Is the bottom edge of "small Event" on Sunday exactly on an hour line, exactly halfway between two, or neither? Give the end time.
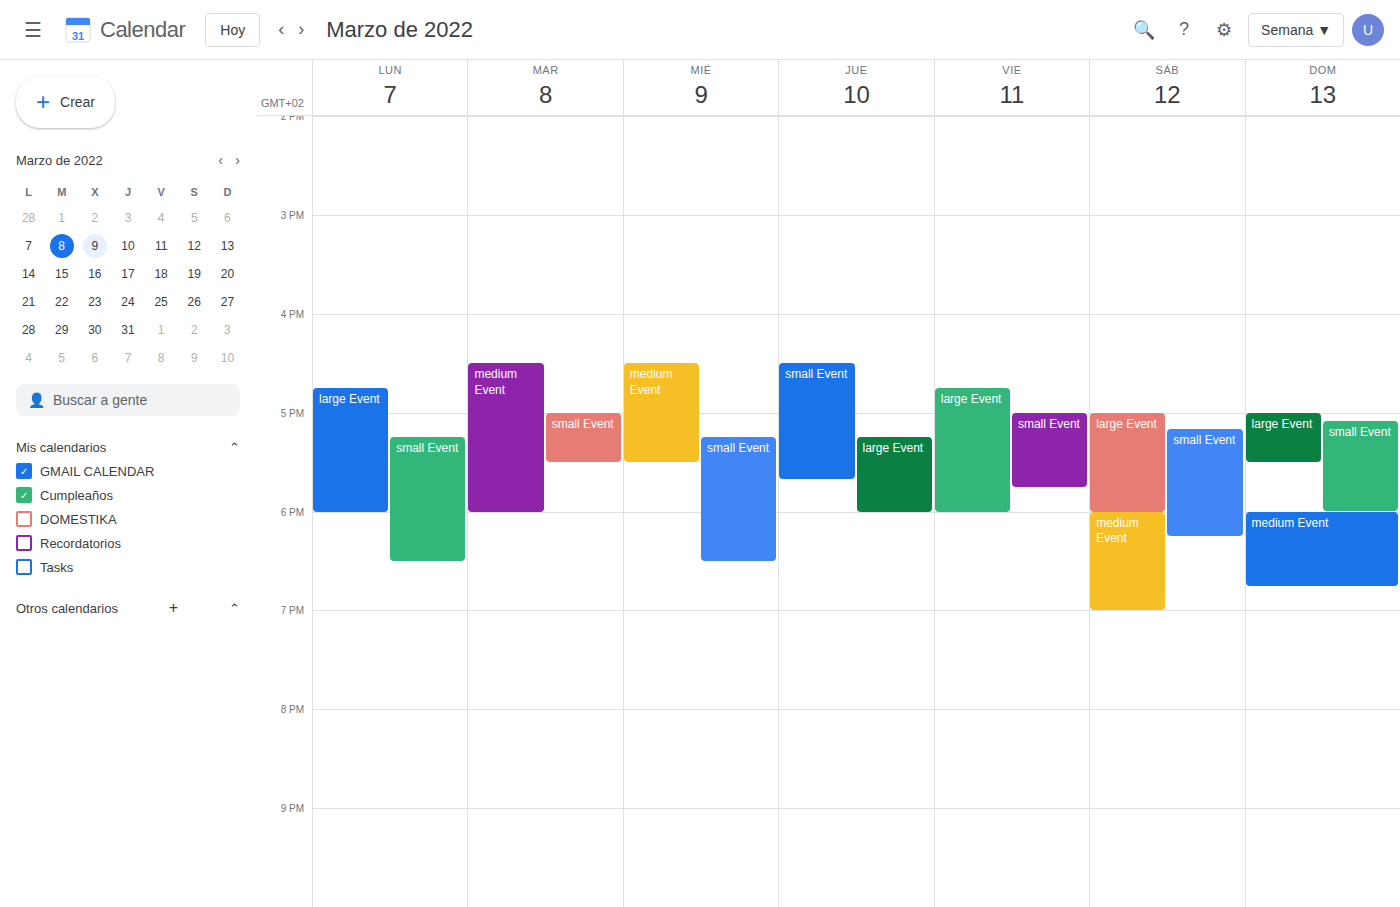
6:00 PM -- exactly on the 6 PM line.